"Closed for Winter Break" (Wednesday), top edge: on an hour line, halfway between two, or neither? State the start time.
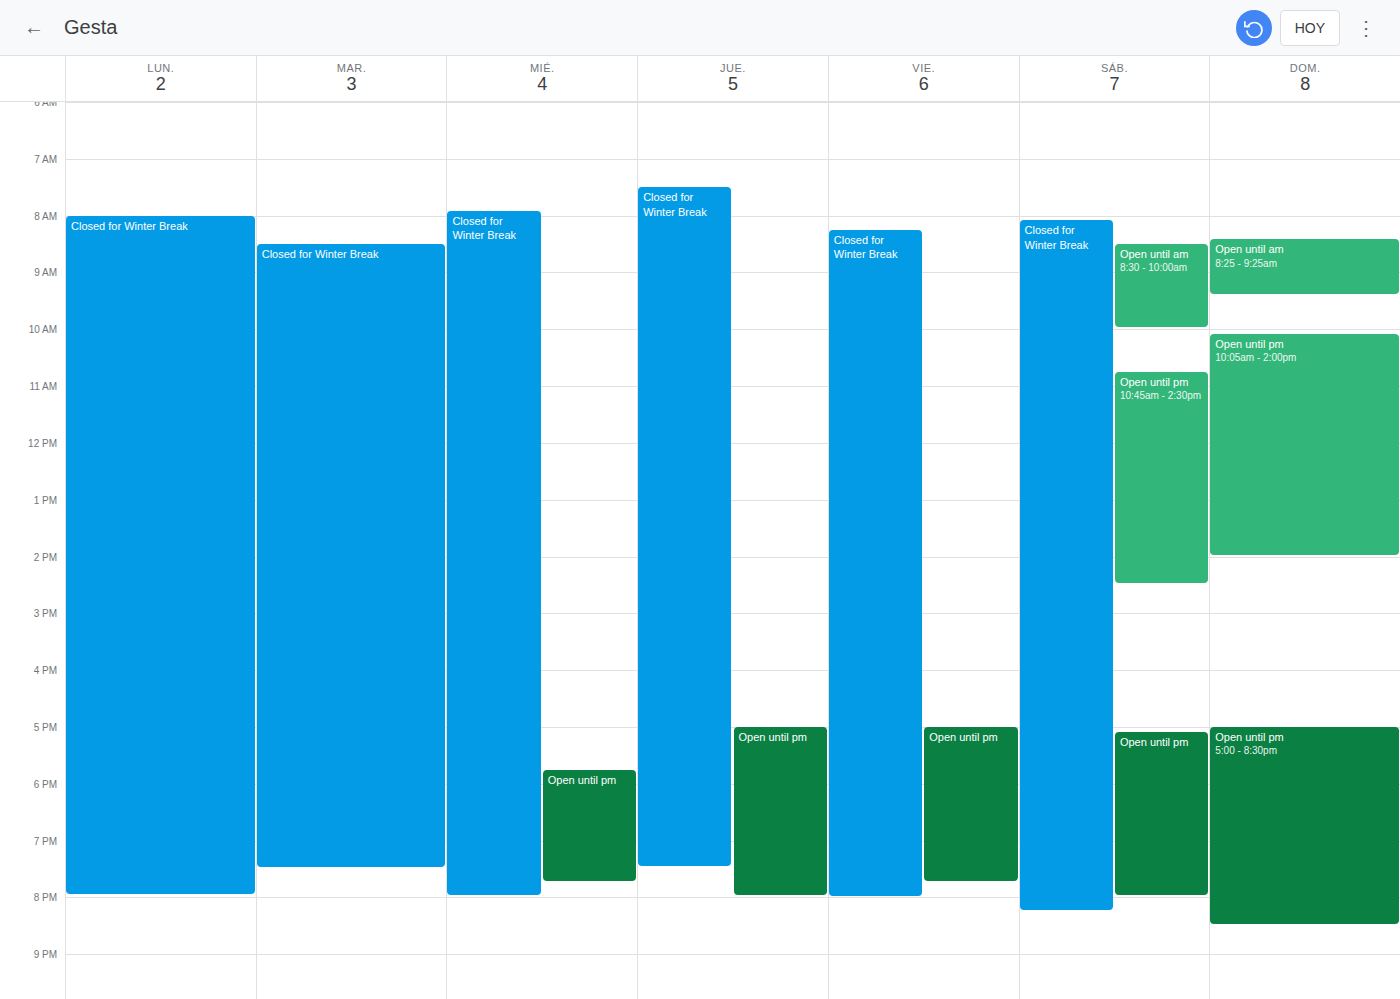
07:55 -- neither: 55 minutes below the 07:00 line and 5 minutes above the 08:00 line.